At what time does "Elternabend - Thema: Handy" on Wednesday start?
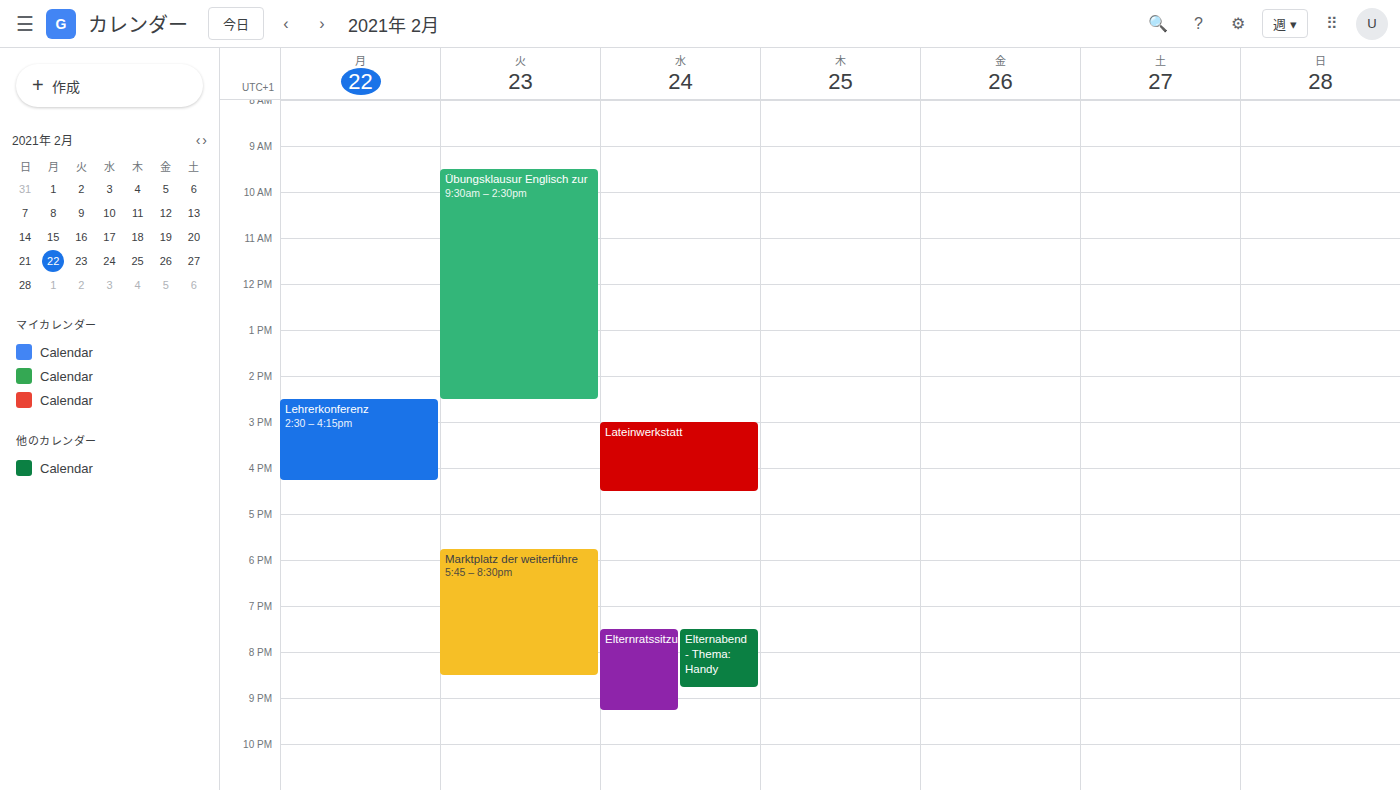
7:30 PM